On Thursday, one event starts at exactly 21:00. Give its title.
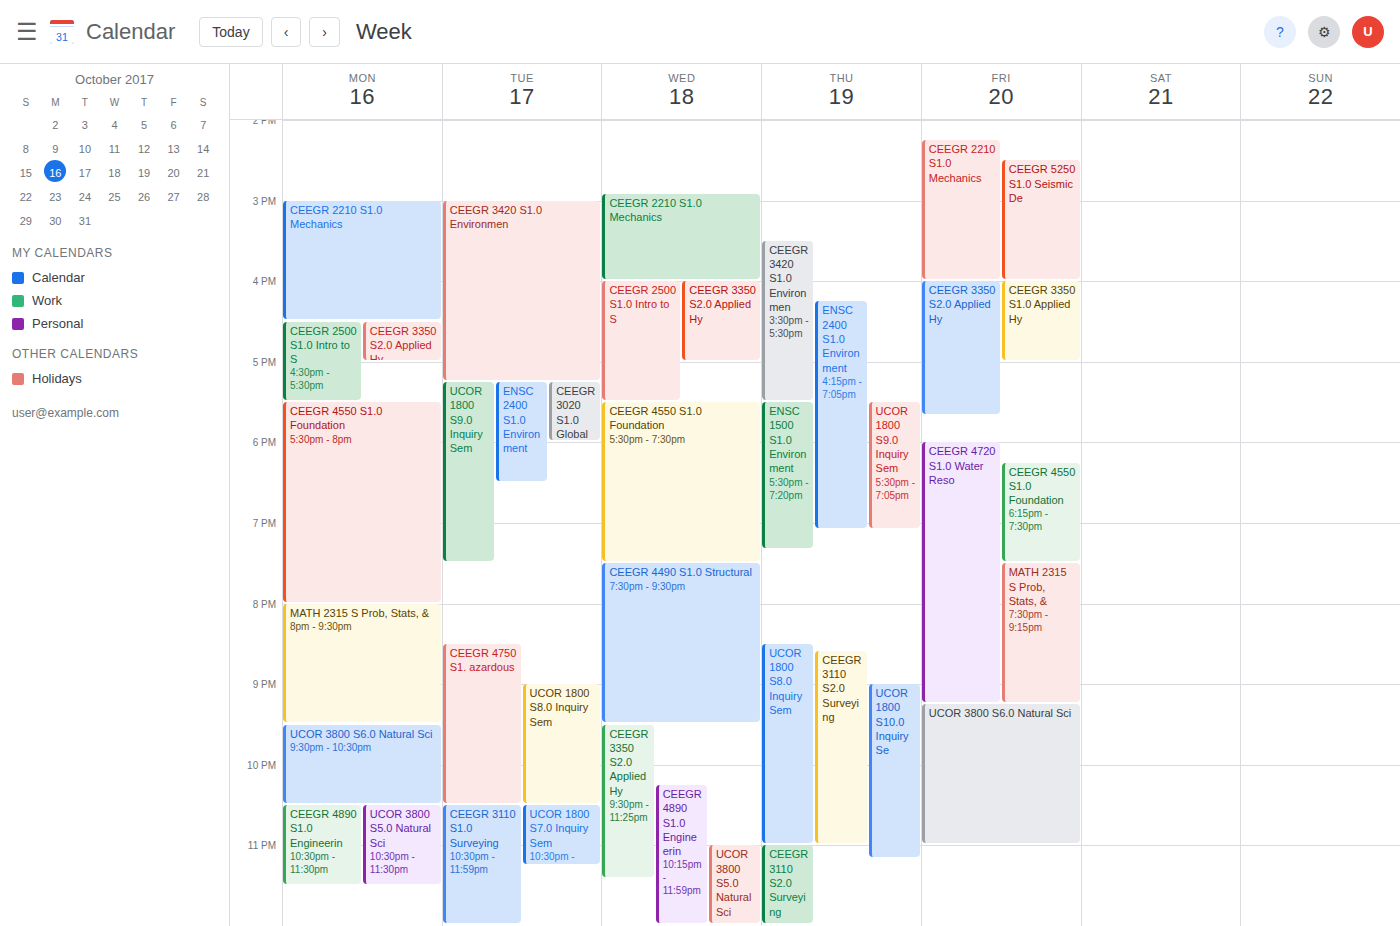
"UCOR 1800 S10.0 Inquiry Se"